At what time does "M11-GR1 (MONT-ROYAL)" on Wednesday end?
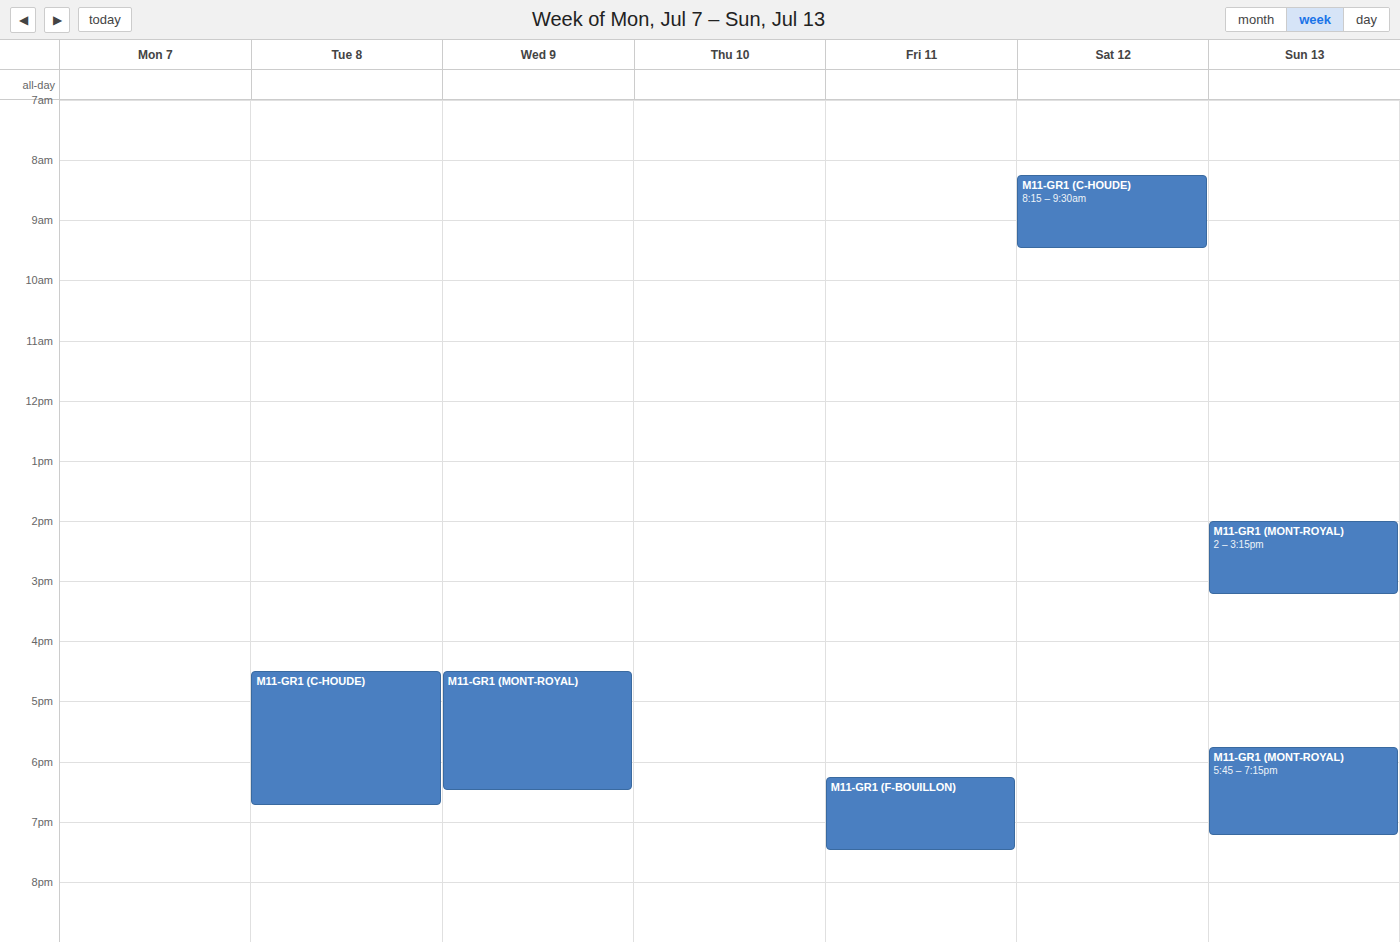
6:30 PM